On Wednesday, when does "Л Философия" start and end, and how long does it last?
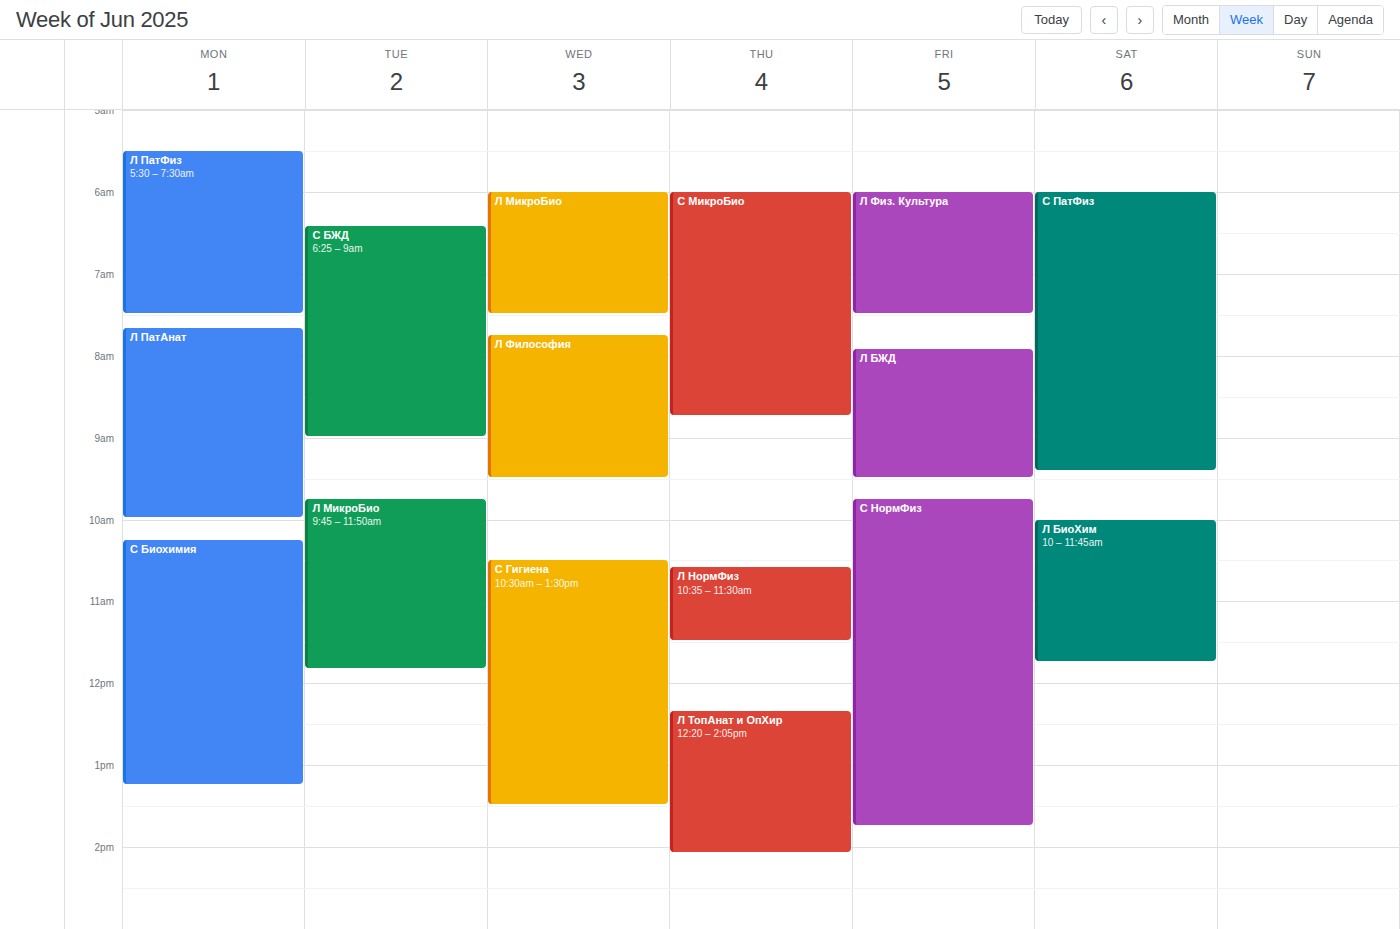
7:45 AM to 9:30 AM, 1 hour 45 minutes